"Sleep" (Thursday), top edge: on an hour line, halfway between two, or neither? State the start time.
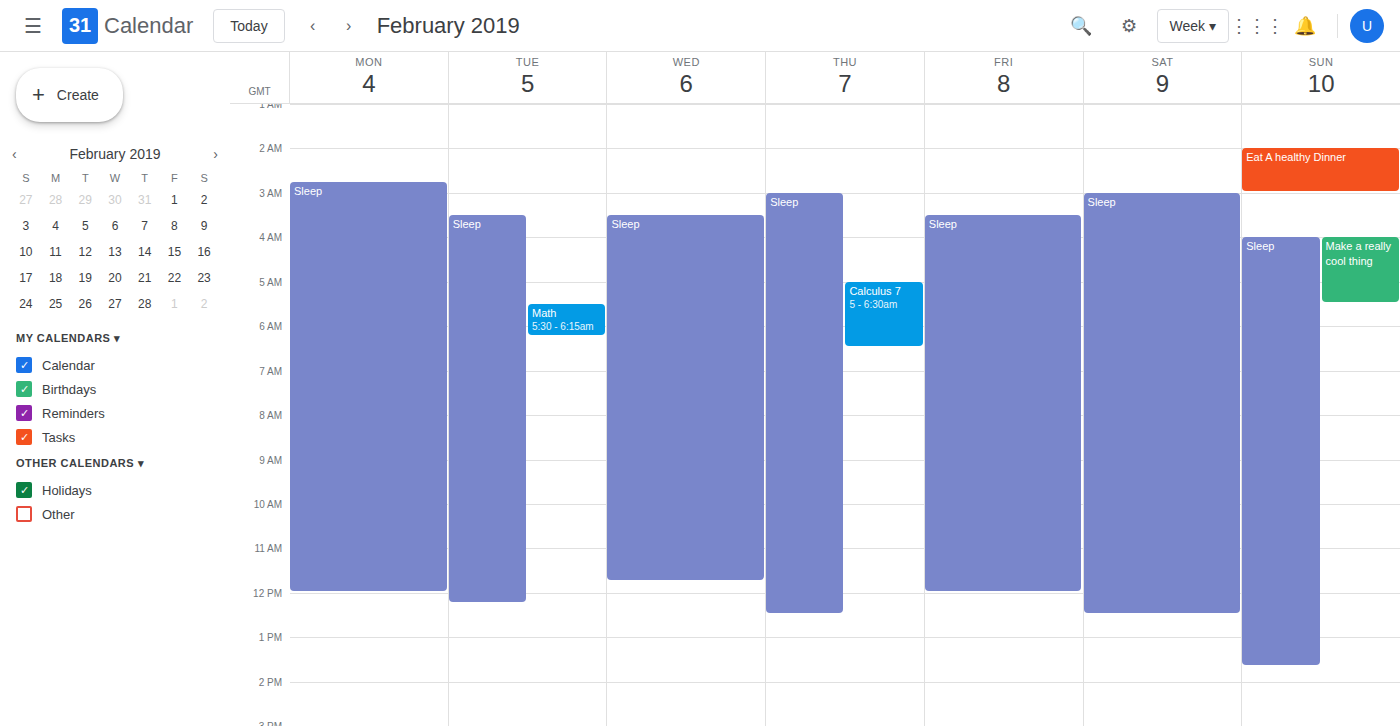
3:00 AM -- exactly on the 3 AM line.